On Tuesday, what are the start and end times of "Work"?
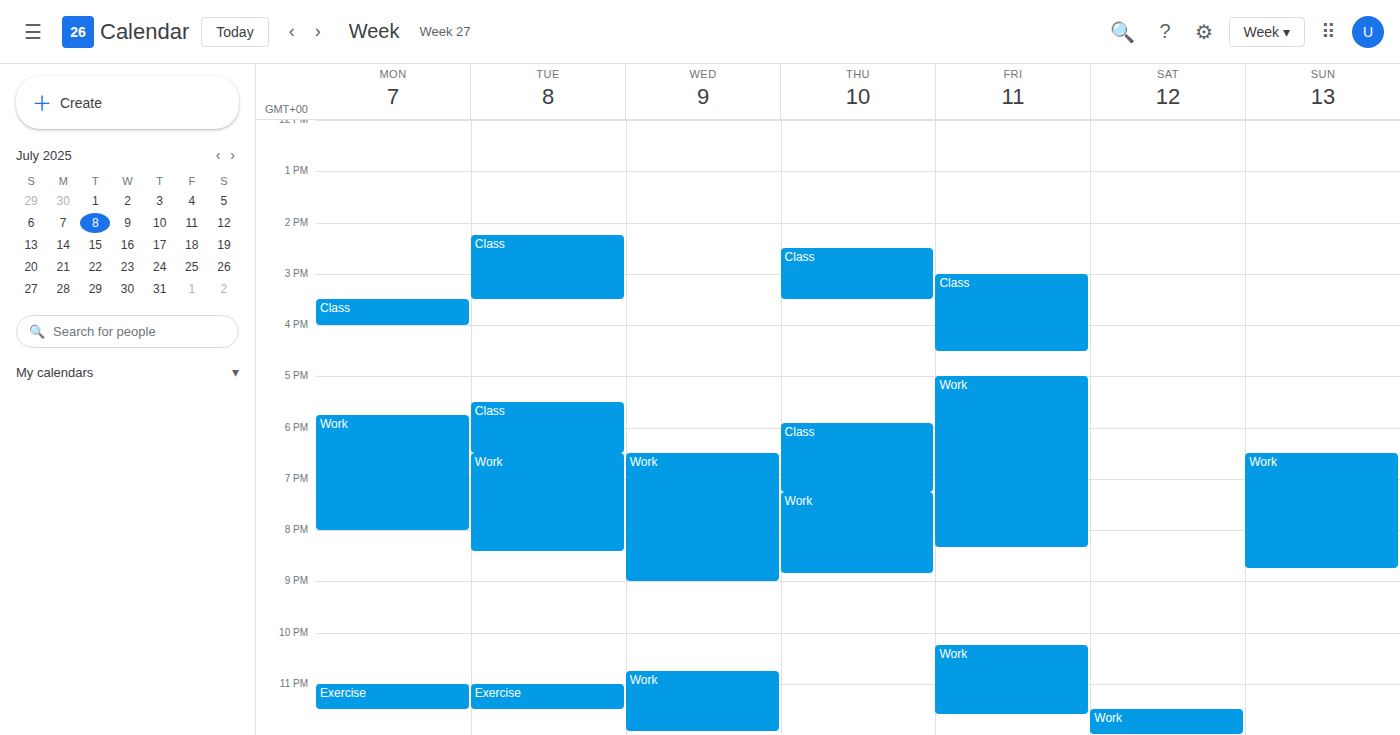
6:30 PM to 8:25 PM